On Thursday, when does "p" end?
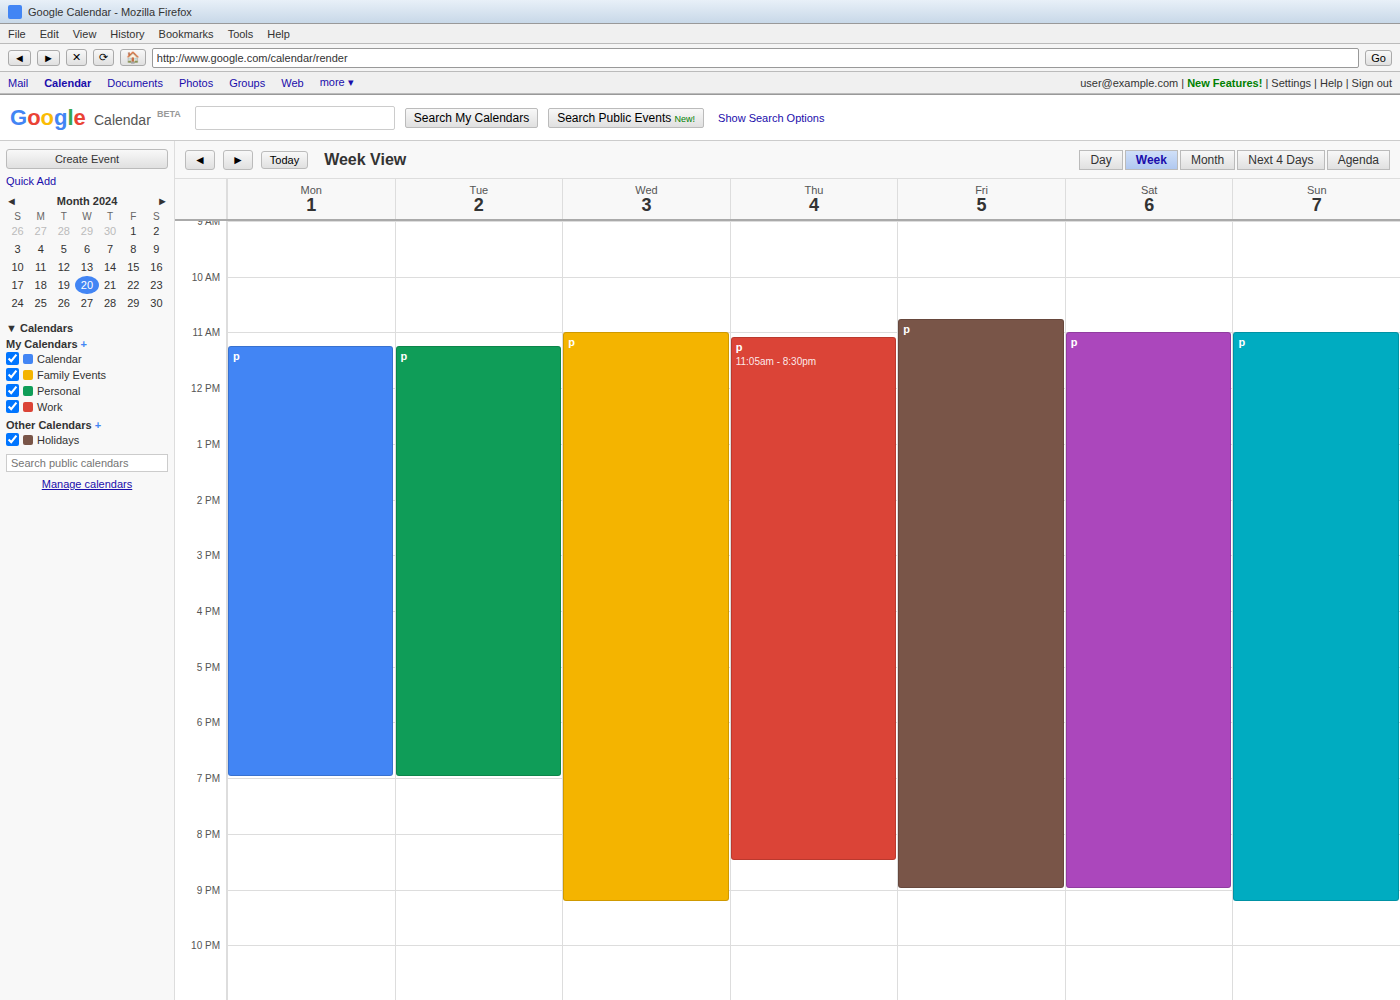
8:30 PM